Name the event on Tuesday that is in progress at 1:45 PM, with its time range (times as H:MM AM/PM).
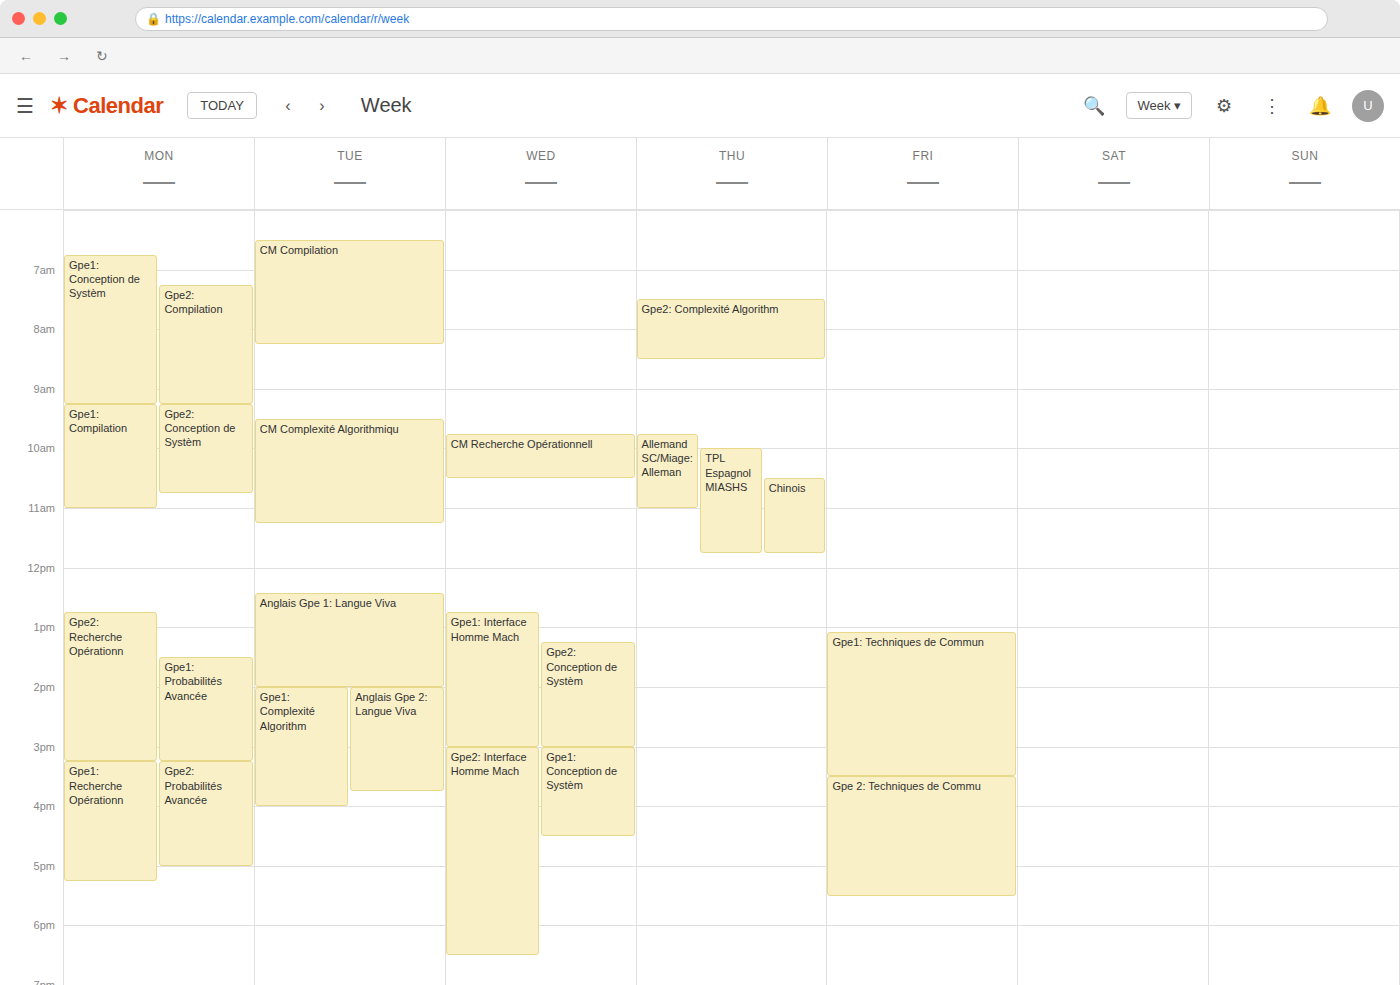
"Anglais Gpe 1: Langue Viva", 12:25 PM to 2:00 PM